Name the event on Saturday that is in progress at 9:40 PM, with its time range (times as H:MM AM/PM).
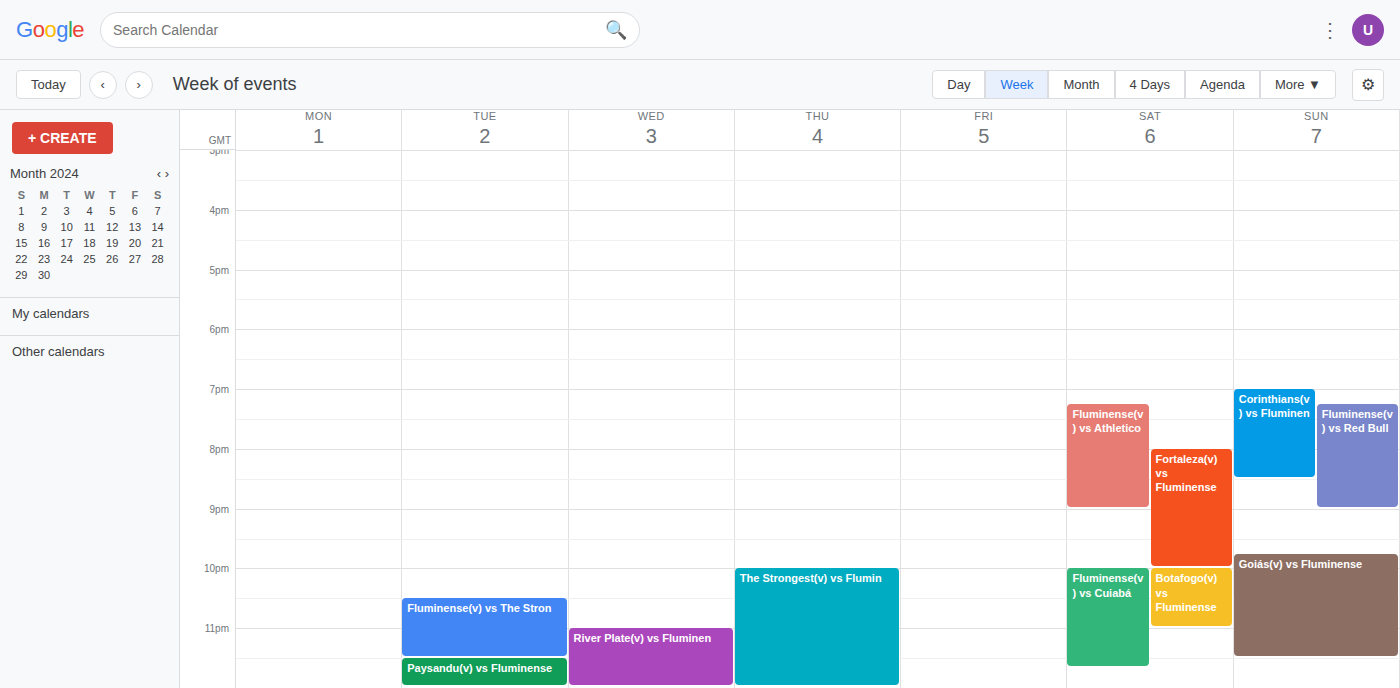
"Fortaleza(v) vs Fluminense", 8:00 PM to 10:00 PM